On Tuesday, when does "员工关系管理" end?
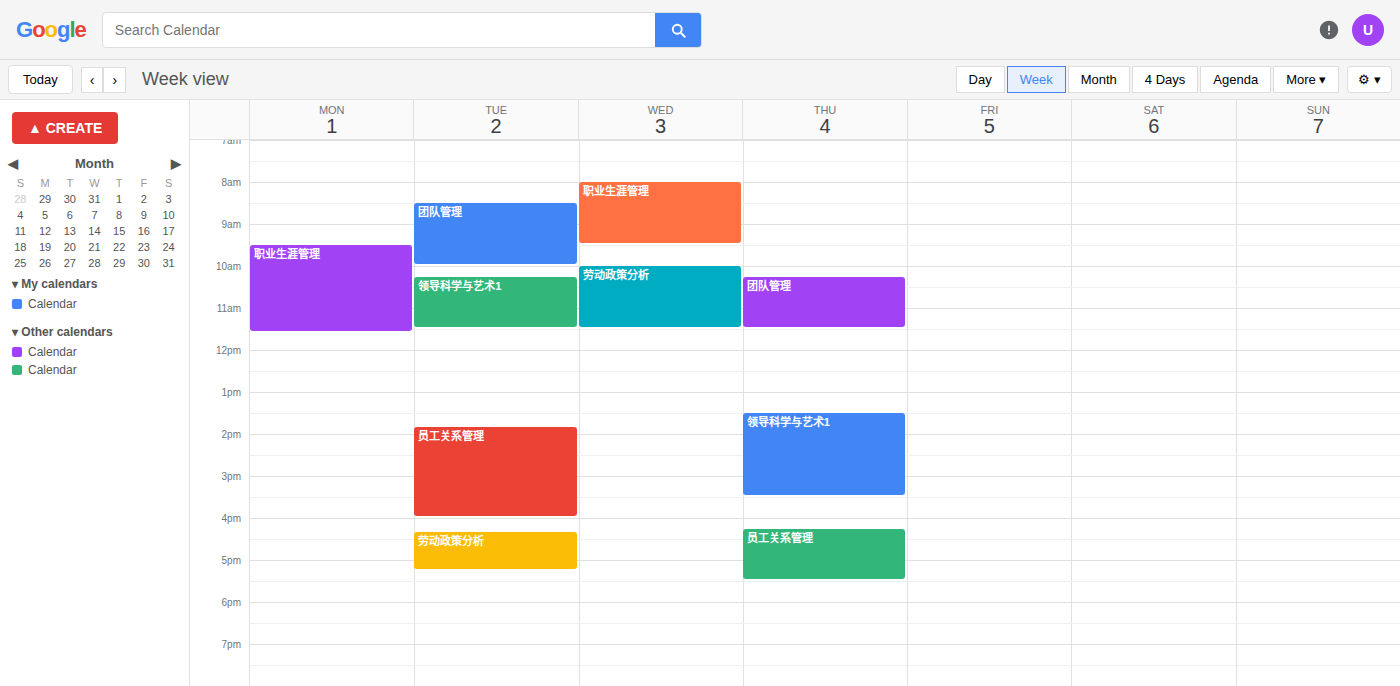
4:00 PM